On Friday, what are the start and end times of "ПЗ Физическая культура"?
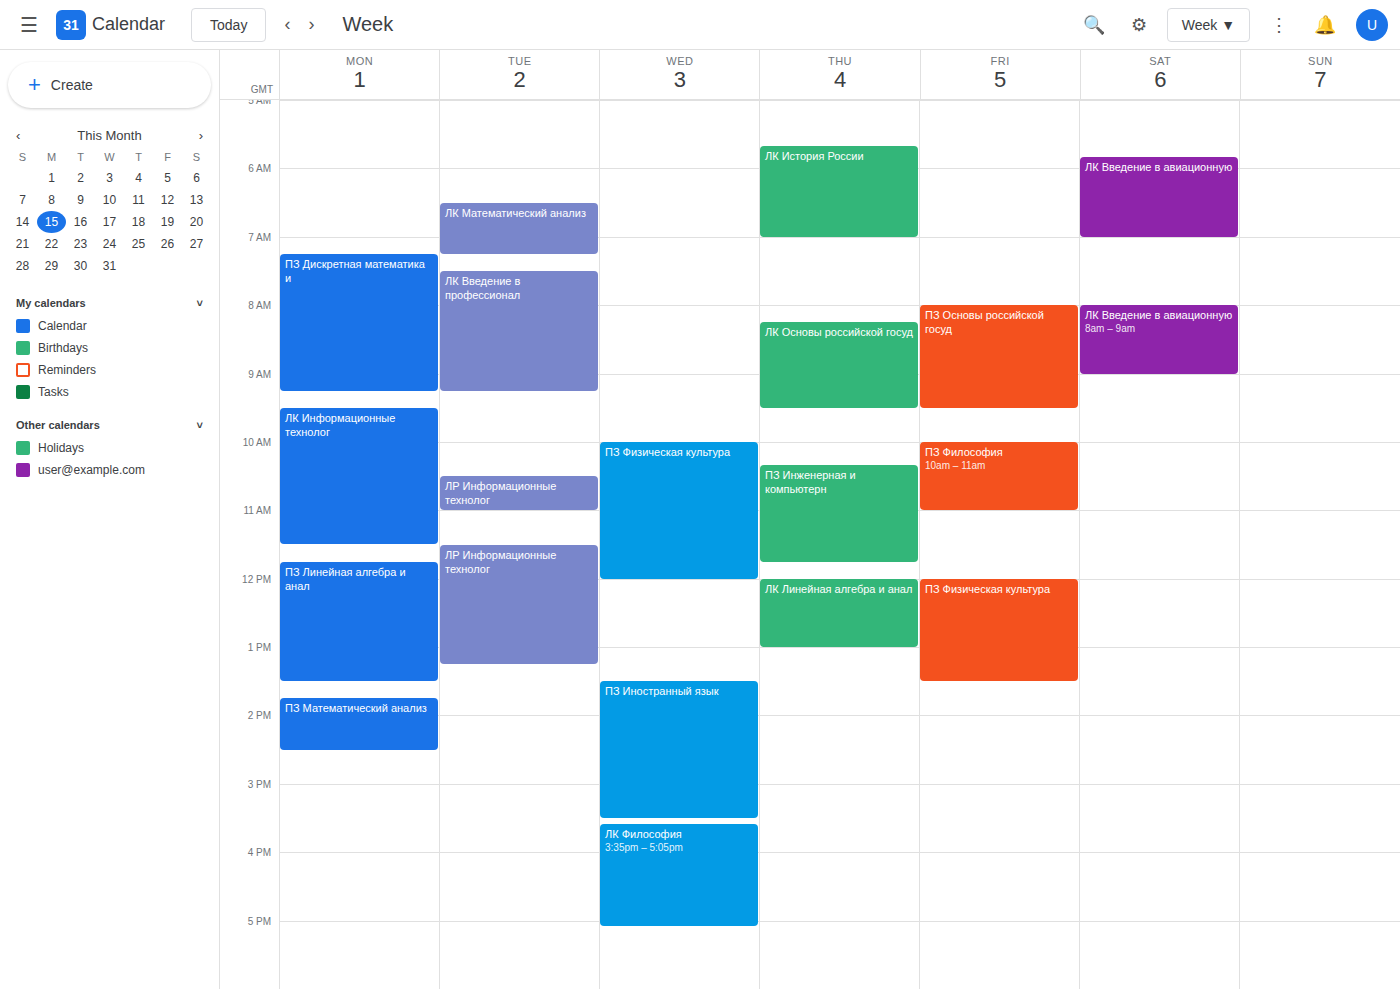
12:00 PM to 1:30 PM